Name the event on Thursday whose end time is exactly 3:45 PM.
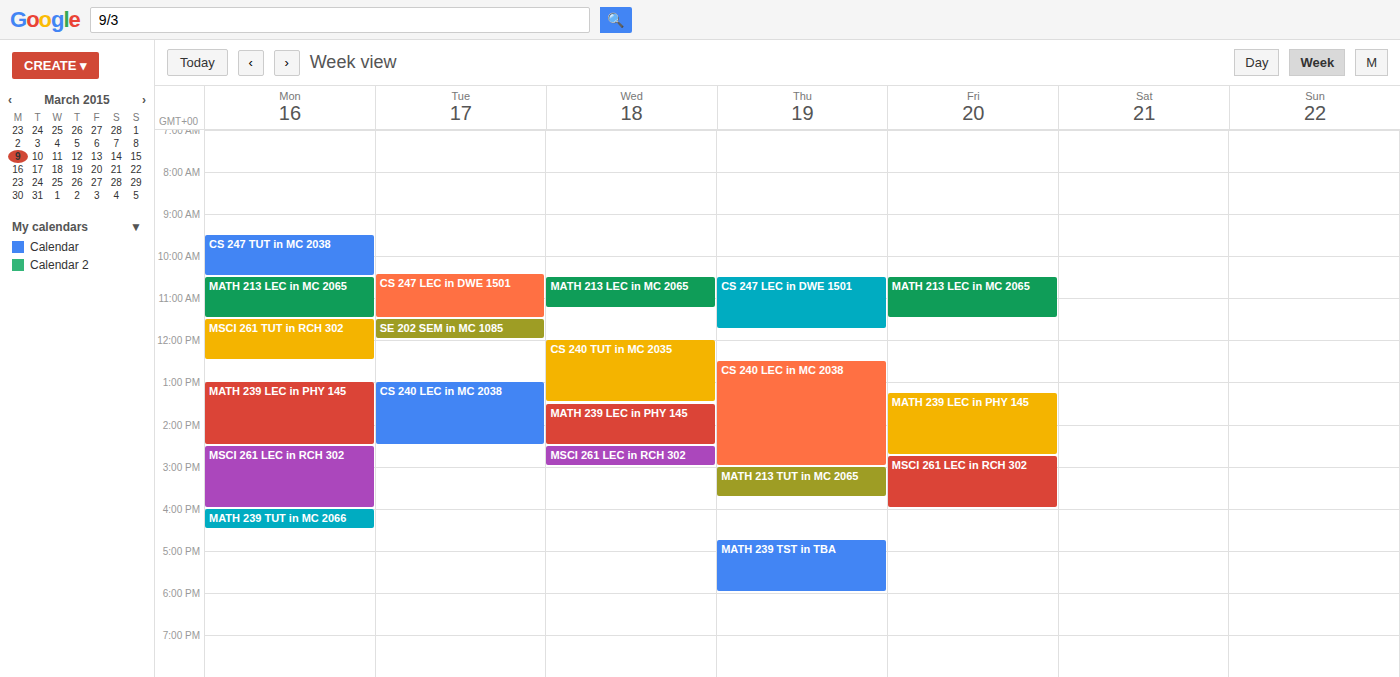
"MATH 213 TUT in MC 2065"